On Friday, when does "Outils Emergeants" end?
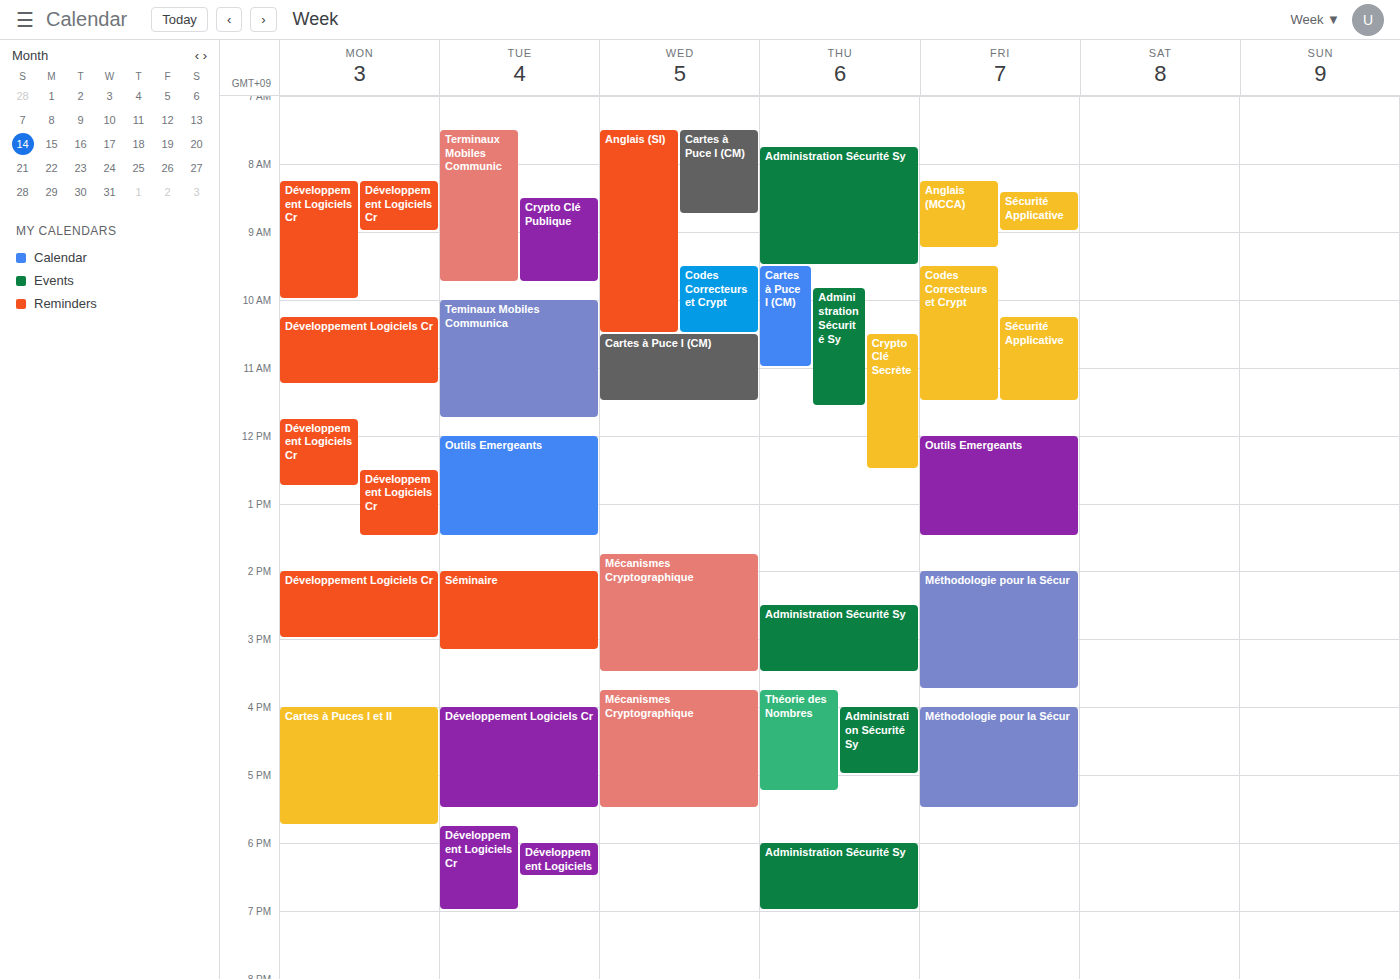
1:30 PM